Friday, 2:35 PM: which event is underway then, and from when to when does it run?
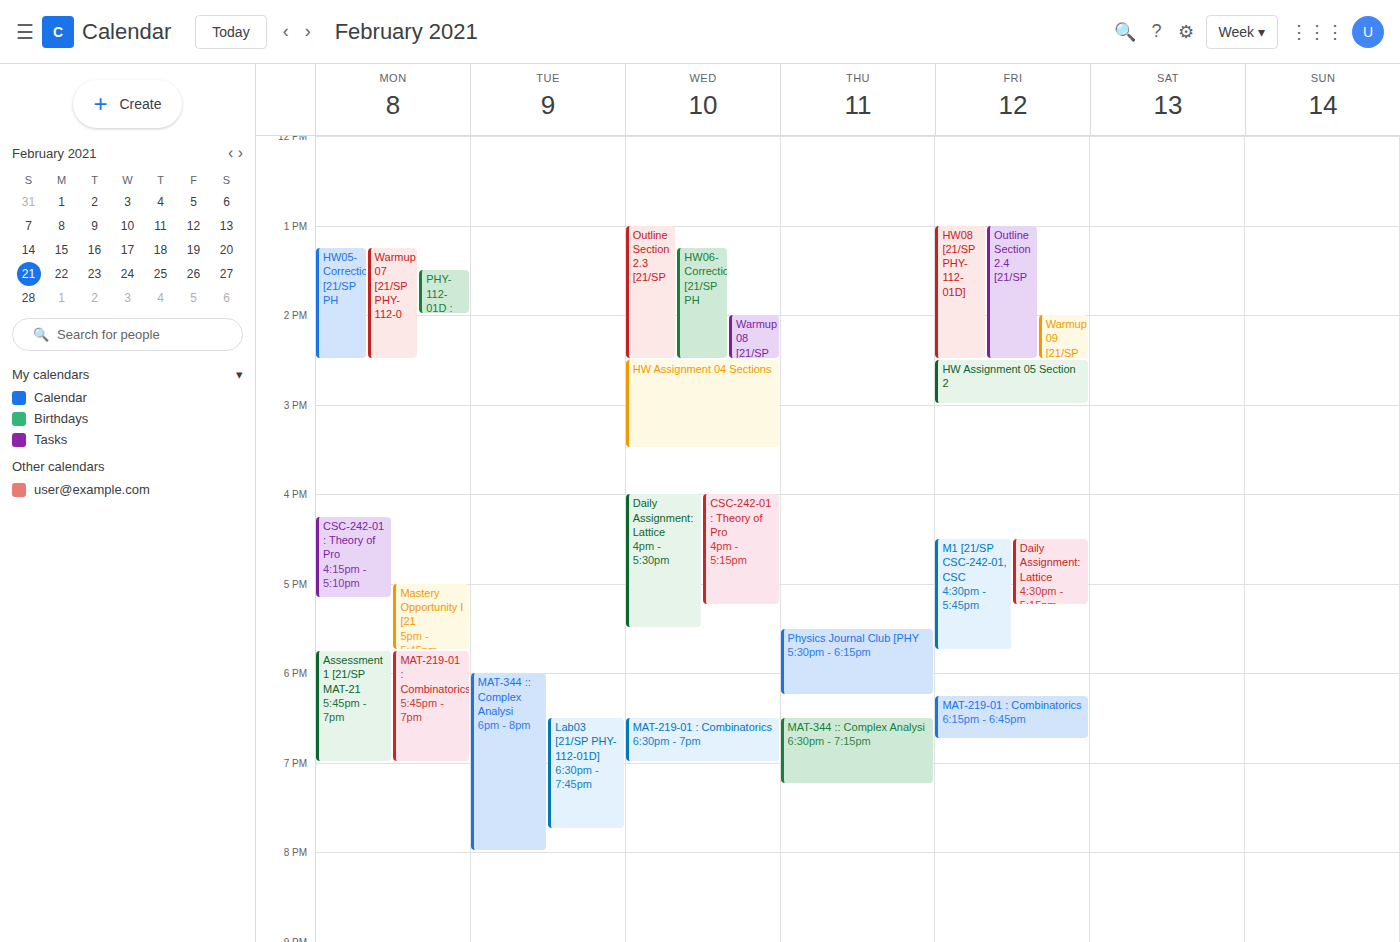
"HW Assignment 05 Section 2", 2:30 PM to 3:00 PM